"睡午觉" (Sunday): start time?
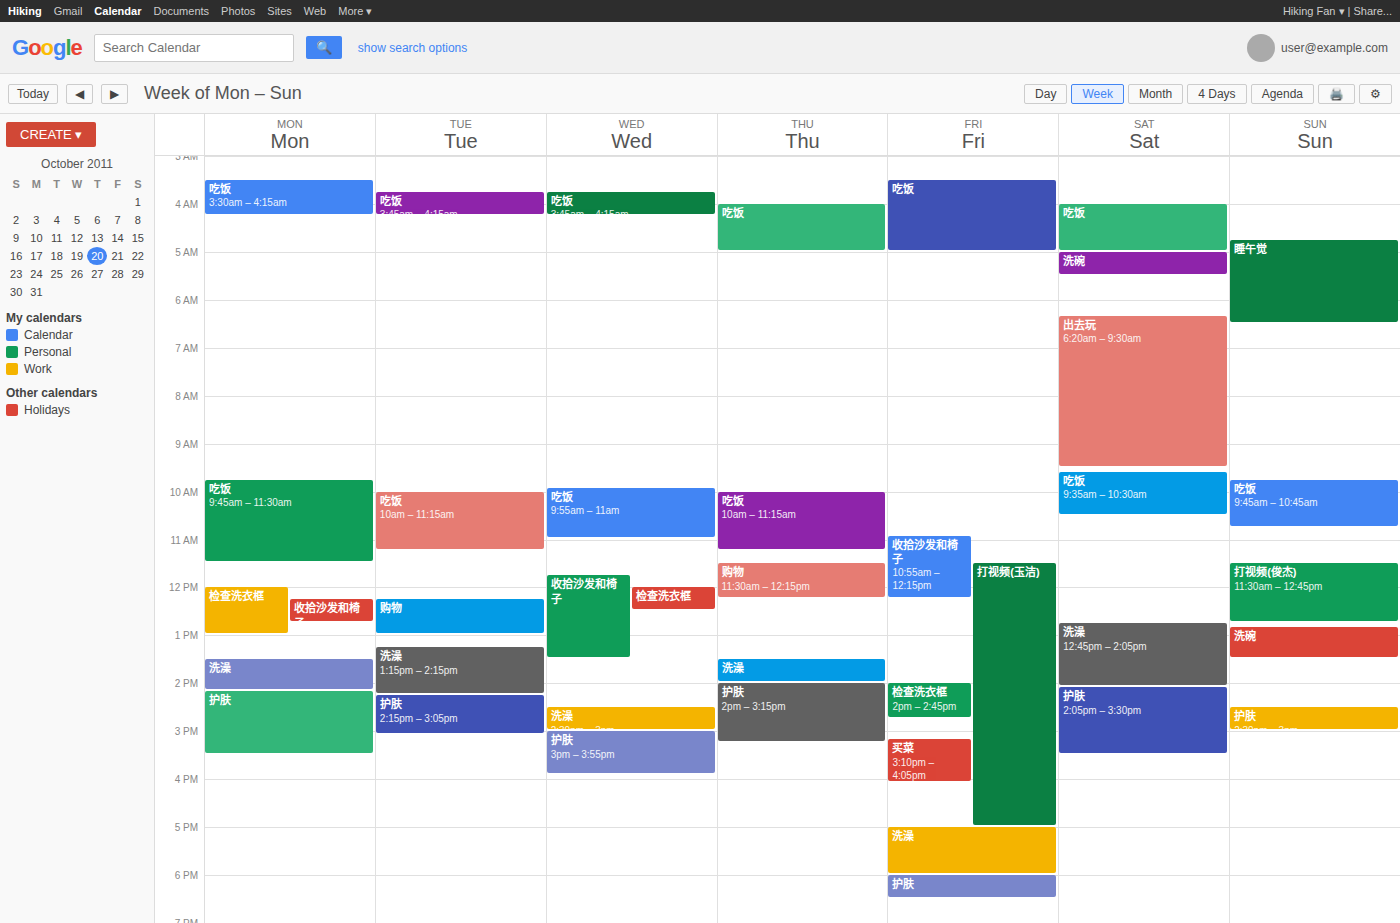
4:45 AM